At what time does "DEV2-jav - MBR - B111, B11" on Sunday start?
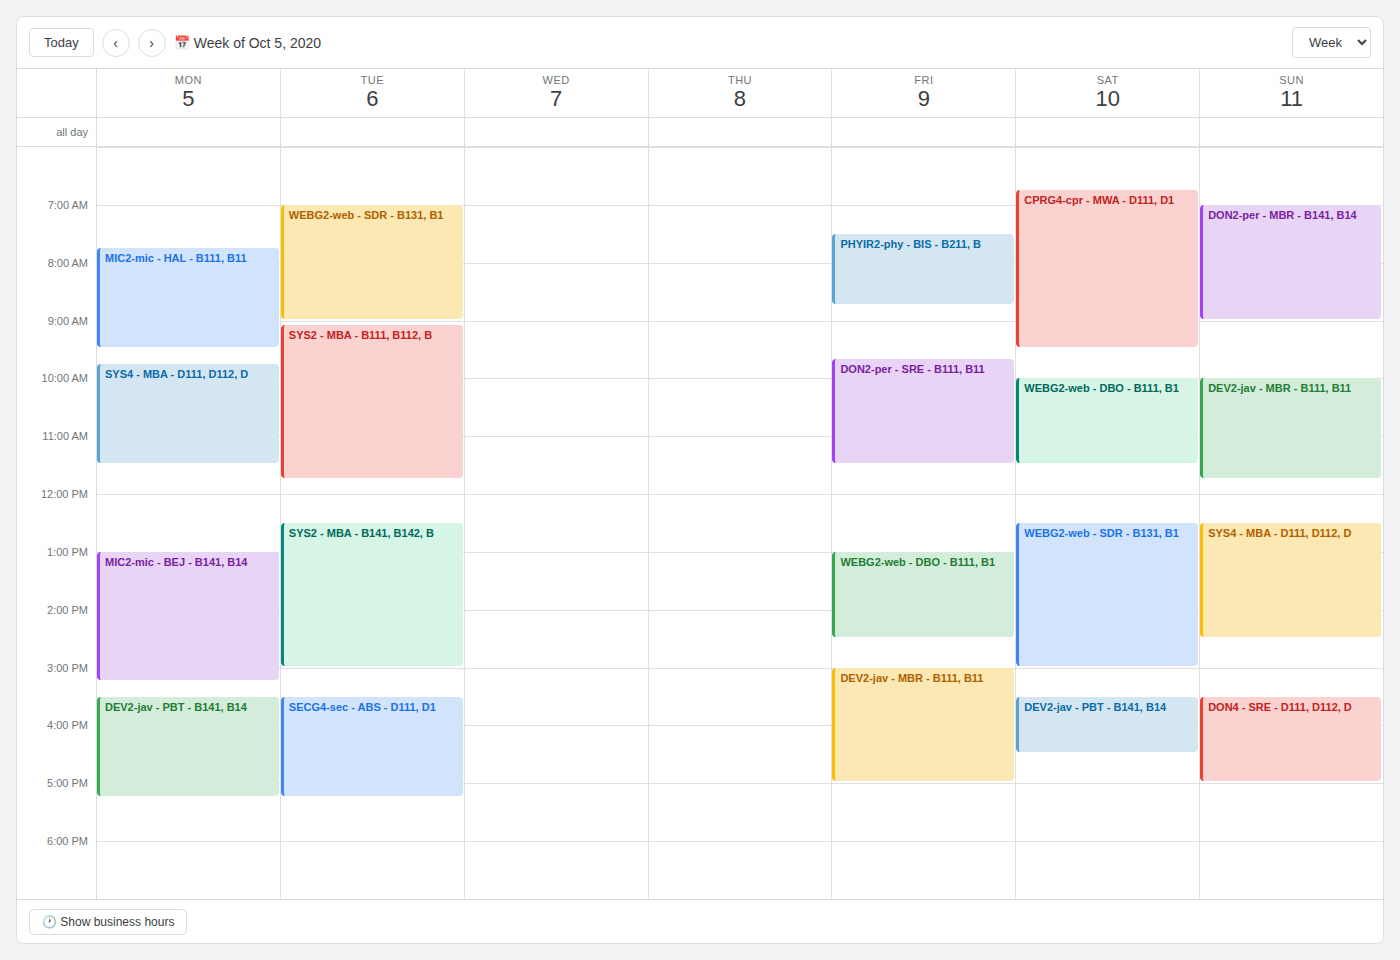
10:00